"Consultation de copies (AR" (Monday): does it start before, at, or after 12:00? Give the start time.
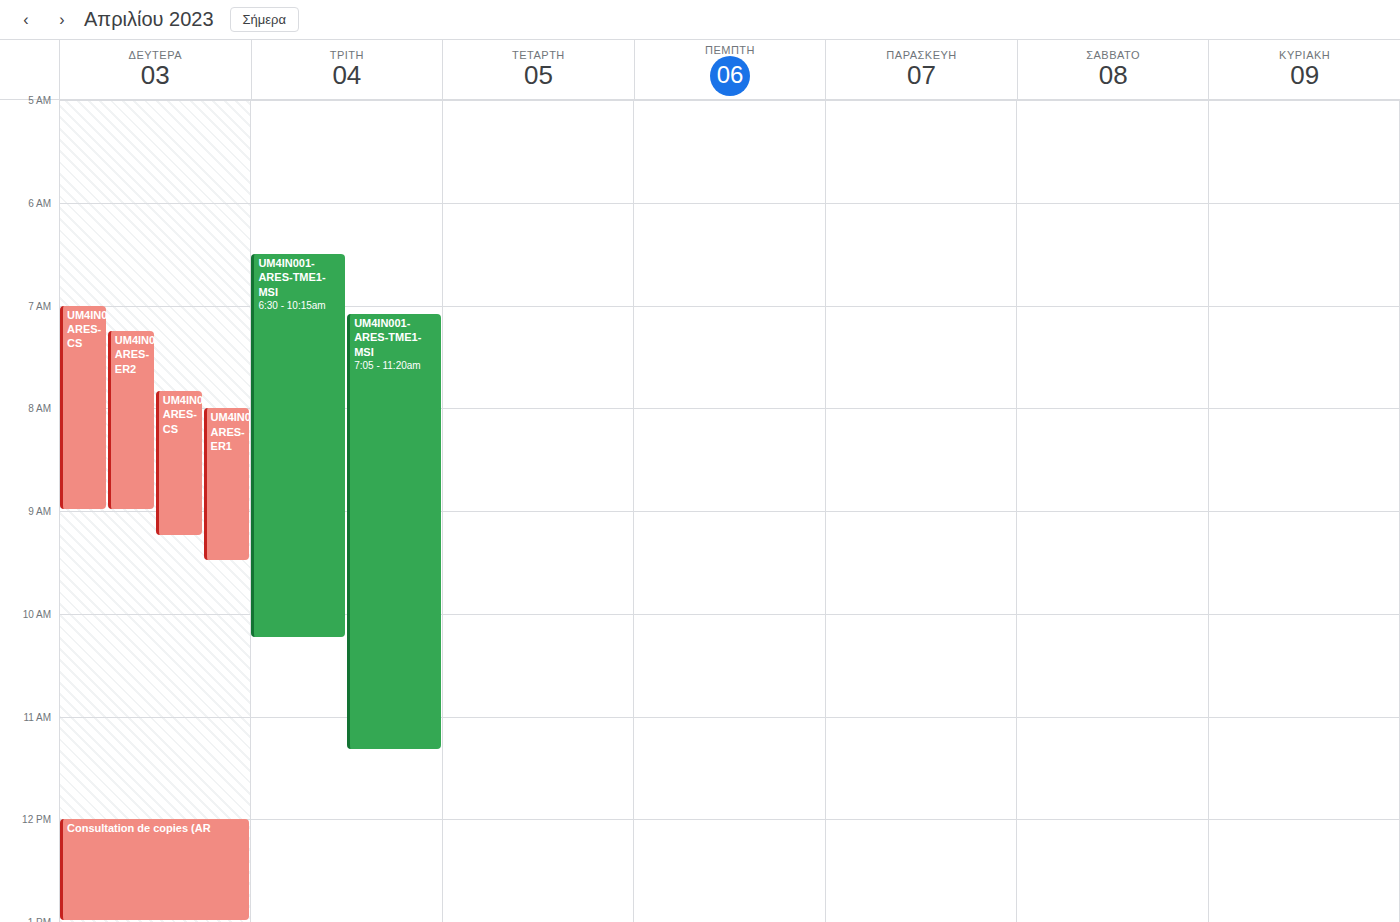
12:00 -- exactly at 12:00, on the 12:00 line.